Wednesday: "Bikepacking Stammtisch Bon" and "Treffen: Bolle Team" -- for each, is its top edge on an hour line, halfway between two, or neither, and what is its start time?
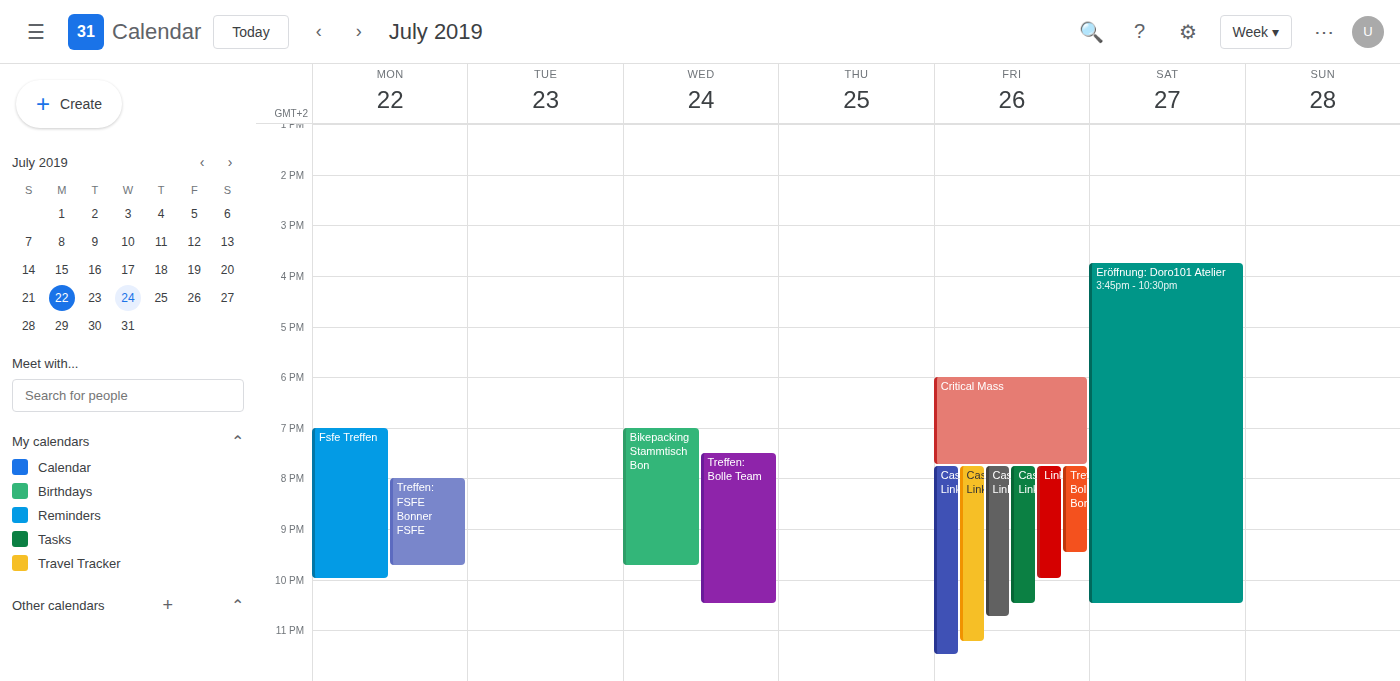
"Bikepacking Stammtisch Bon": 7:00 PM, exactly on the 7 PM line. "Treffen: Bolle Team": 7:30 PM, halfway between the 7 PM and 8 PM lines.